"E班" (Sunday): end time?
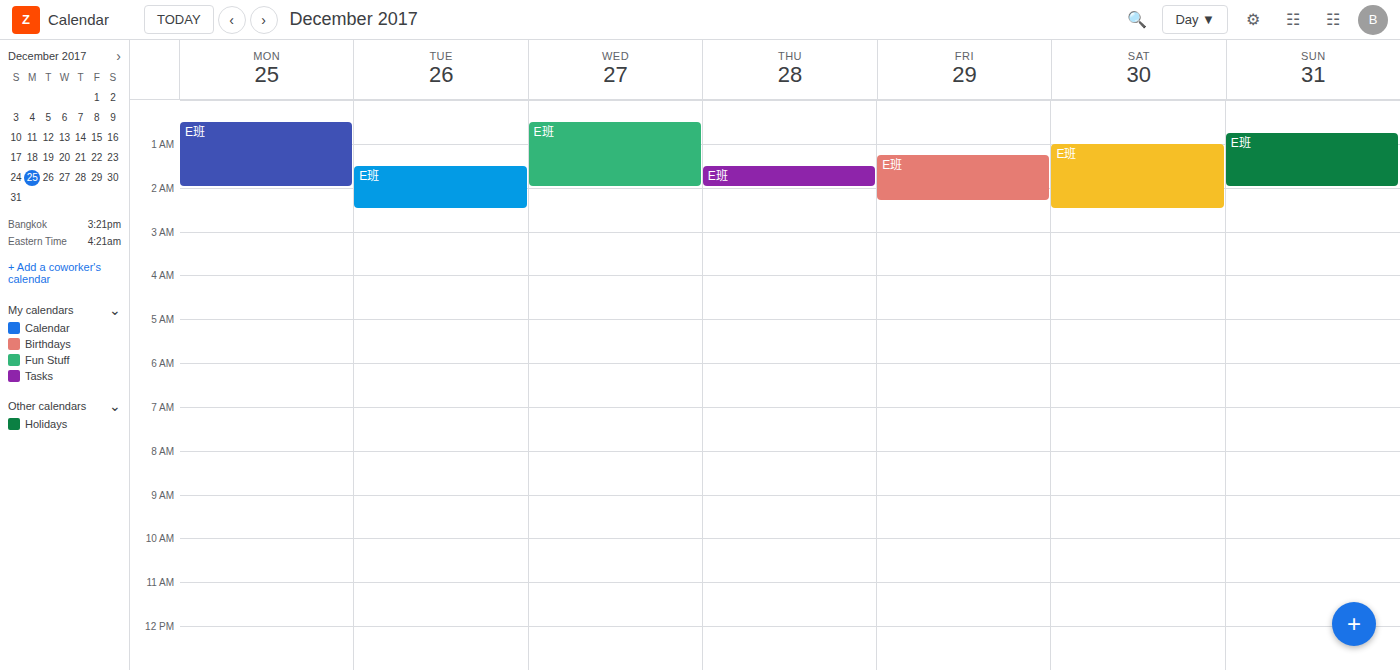
2:00 AM